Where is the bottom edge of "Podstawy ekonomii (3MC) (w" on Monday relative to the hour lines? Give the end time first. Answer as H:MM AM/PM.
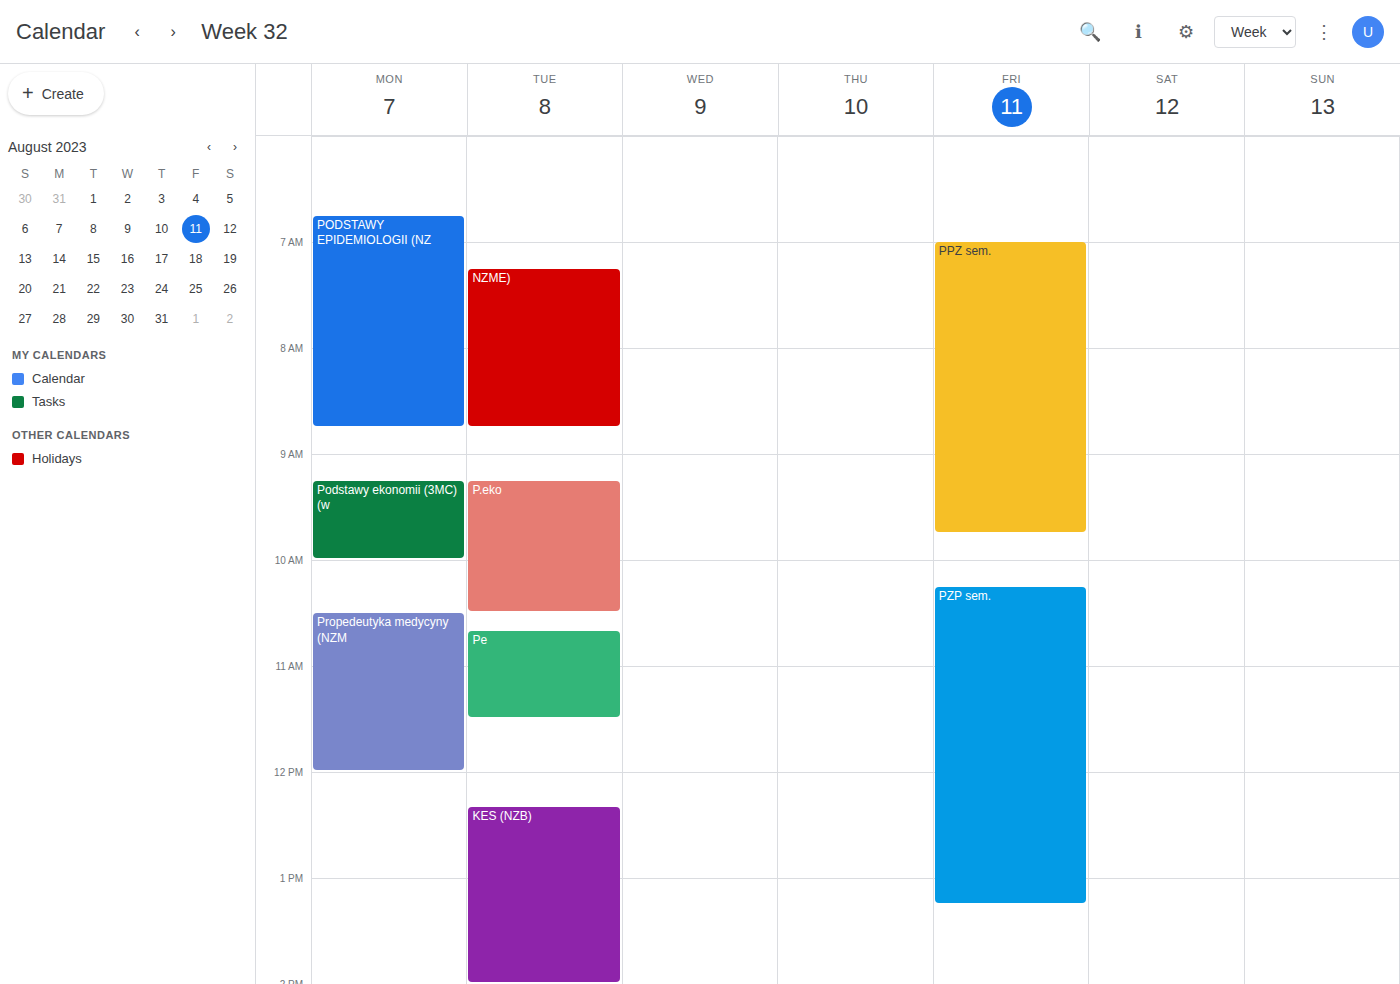
10:00 AM -- exactly on the 10 AM line.